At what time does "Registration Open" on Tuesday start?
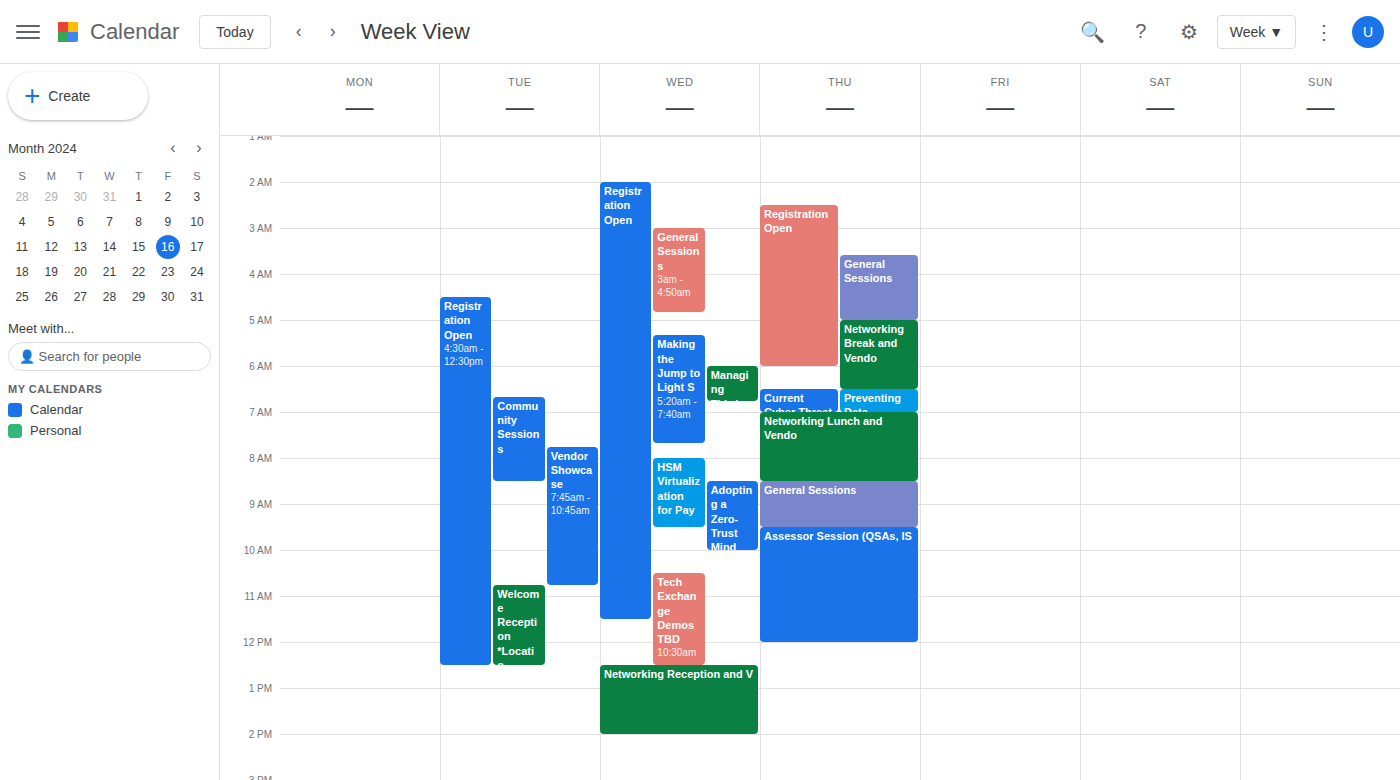
4:30 AM